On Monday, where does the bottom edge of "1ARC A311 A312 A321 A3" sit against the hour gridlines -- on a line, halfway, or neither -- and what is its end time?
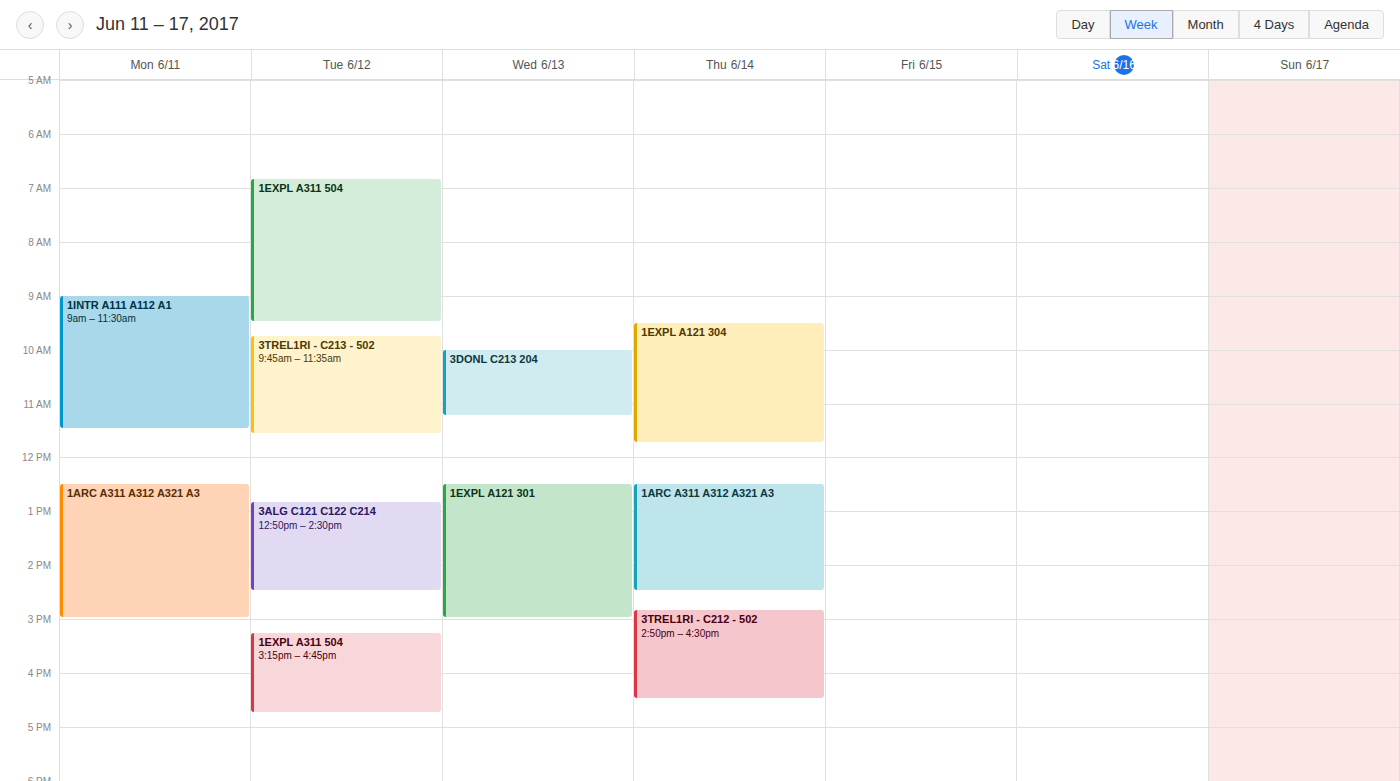
3:00 PM -- exactly on the 3 PM line.